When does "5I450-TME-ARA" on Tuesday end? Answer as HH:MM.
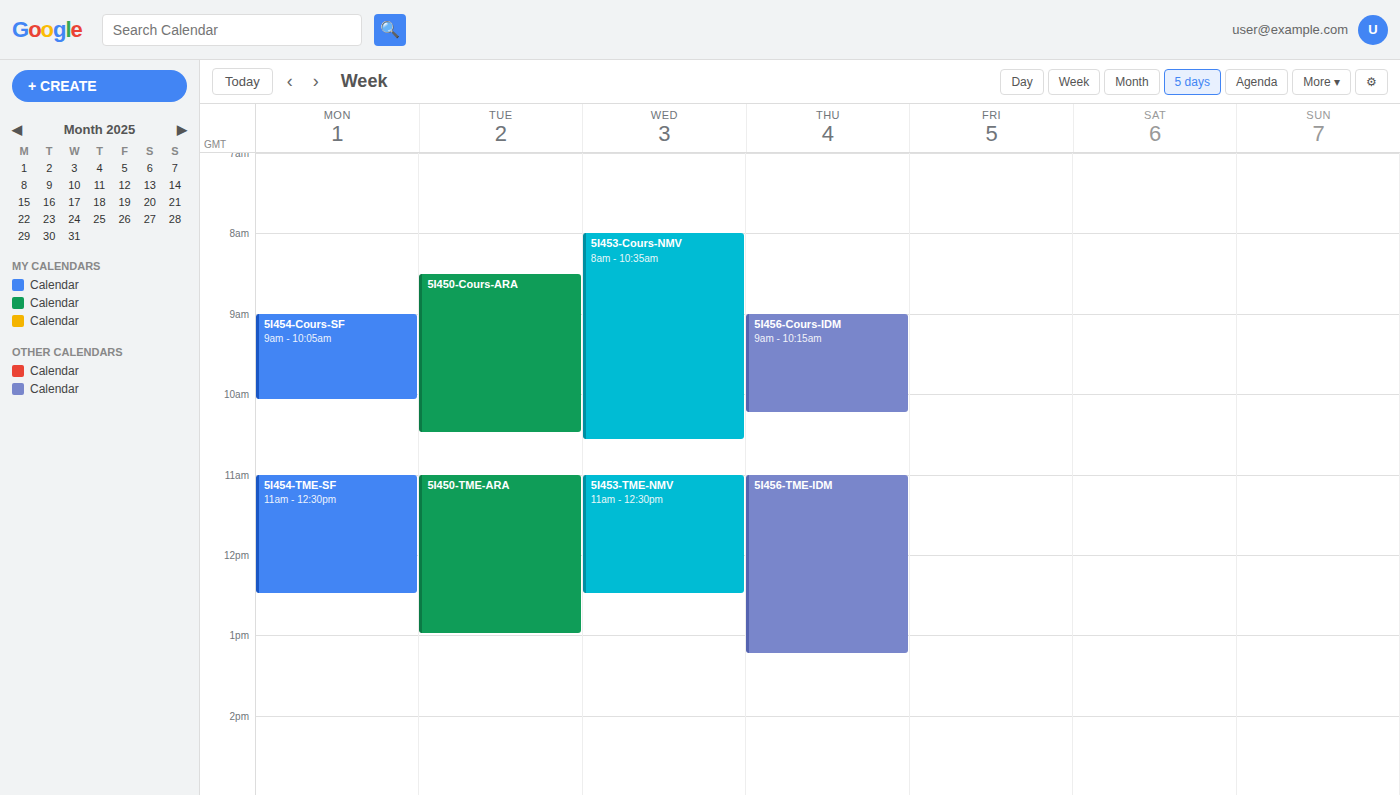
13:00